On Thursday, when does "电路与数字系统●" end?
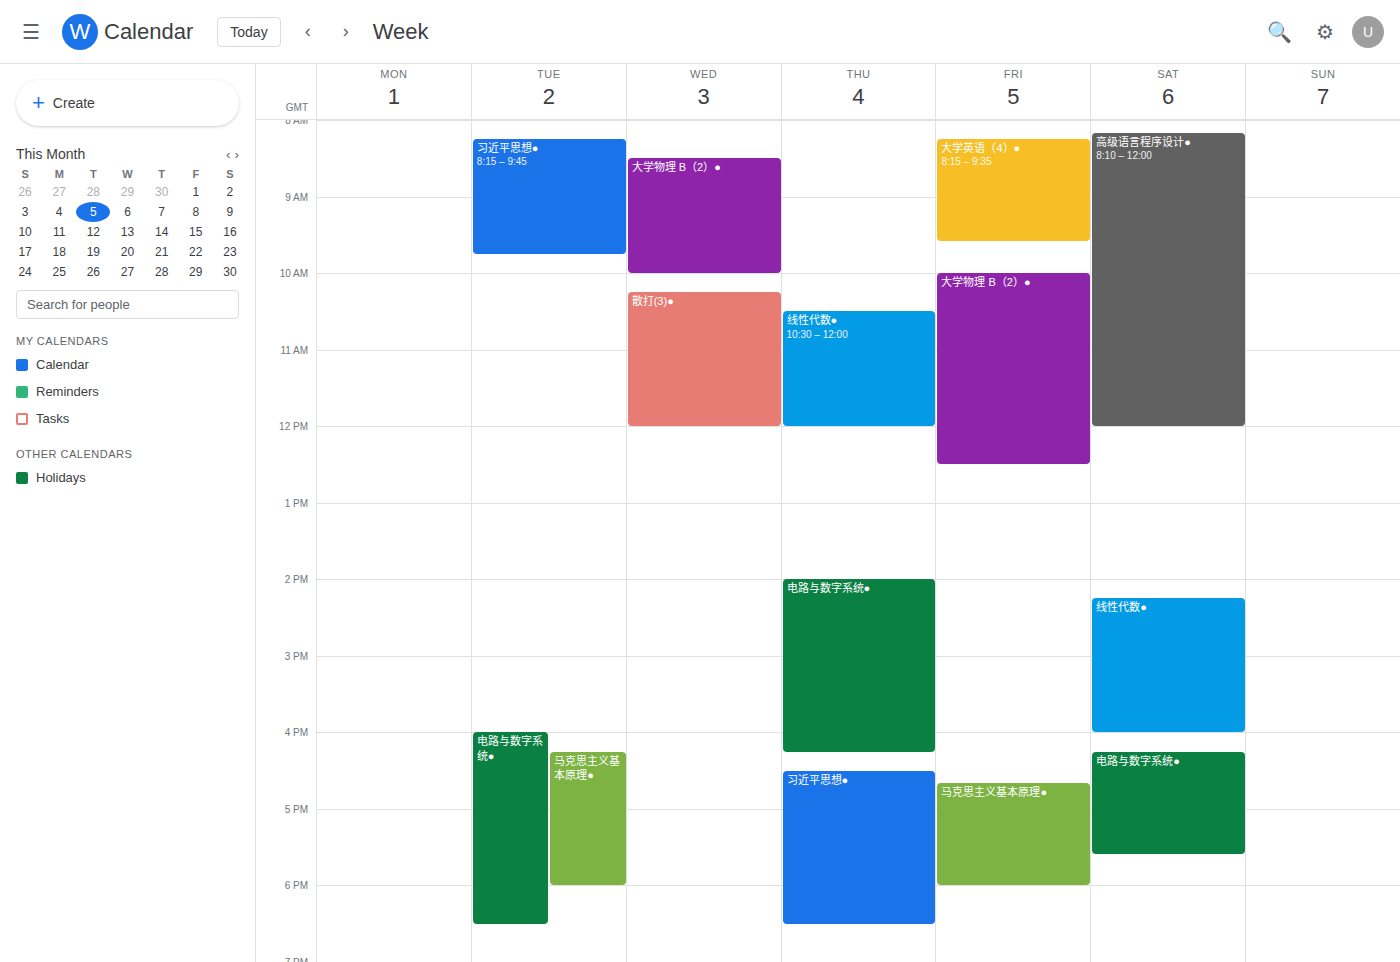
4:15 PM